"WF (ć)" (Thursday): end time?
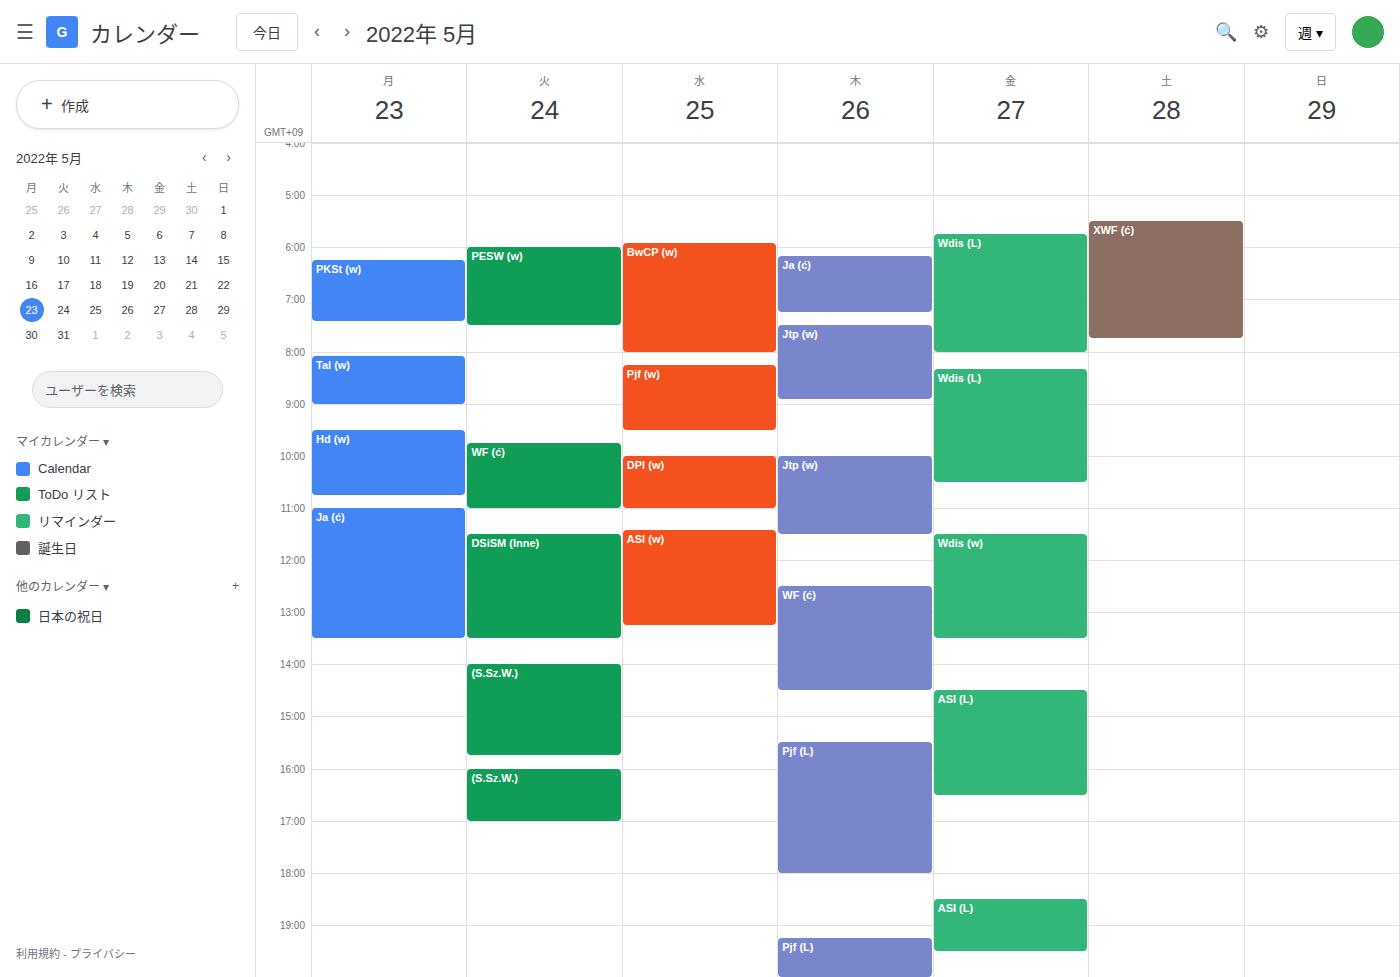
14:30